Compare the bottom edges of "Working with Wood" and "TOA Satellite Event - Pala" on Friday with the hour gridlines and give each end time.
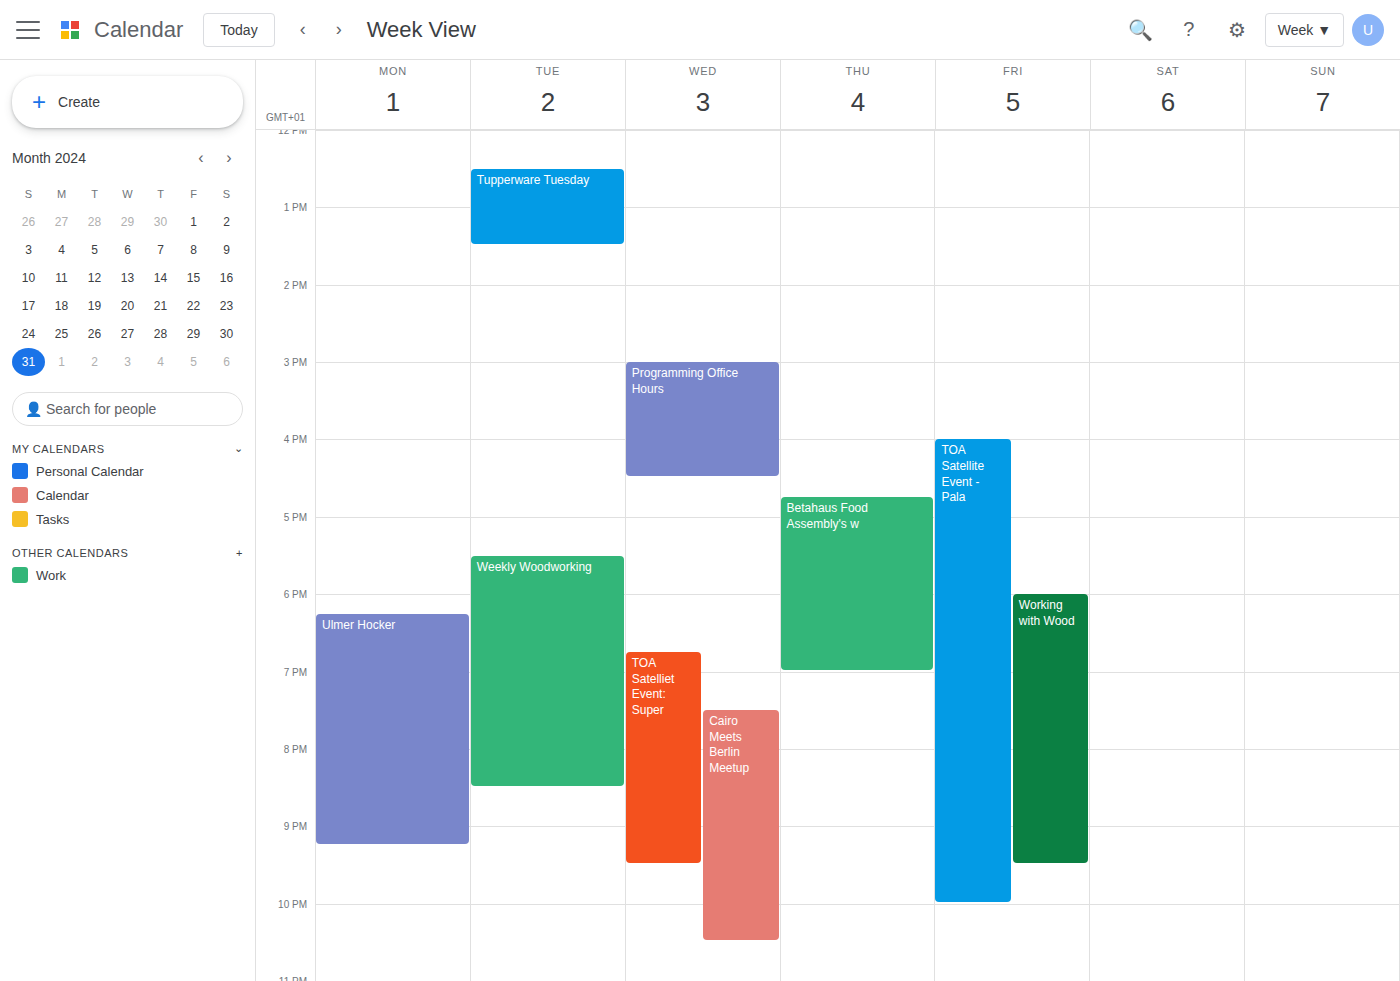
"Working with Wood": 9:30 PM, halfway between the 9 PM and 10 PM lines. "TOA Satellite Event - Pala": 10:00 PM, exactly on the 10 PM line.